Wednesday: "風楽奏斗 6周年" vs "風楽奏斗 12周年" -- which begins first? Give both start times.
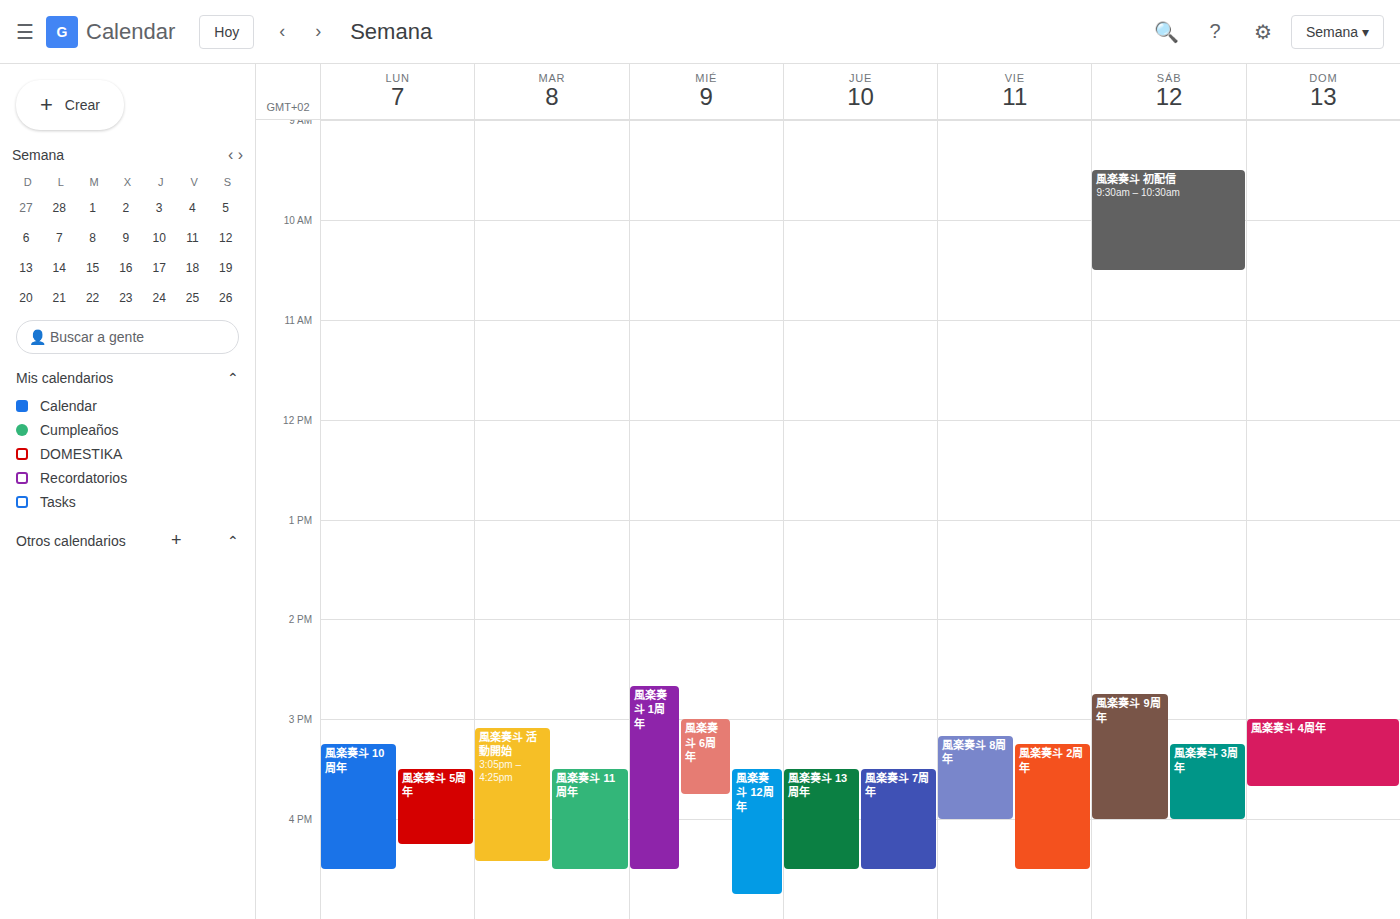
"風楽奏斗 6周年" 3:00 PM; "風楽奏斗 12周年" 3:30 PM.